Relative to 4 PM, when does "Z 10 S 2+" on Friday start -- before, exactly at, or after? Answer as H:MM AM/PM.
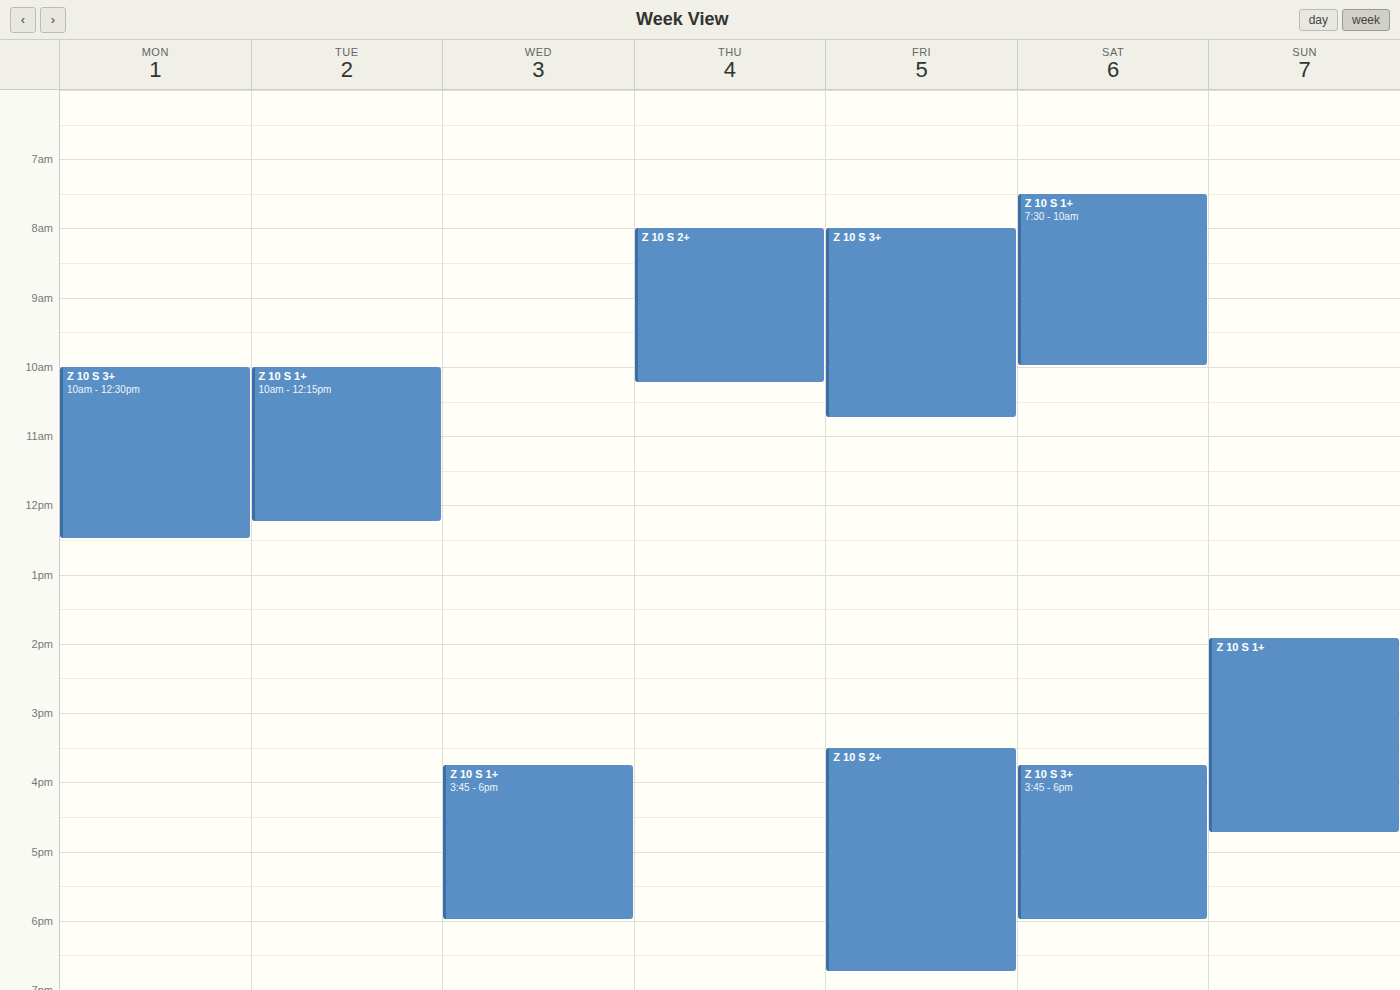
3:30 PM -- before 4 PM, 30 minutes above the 4 PM line.